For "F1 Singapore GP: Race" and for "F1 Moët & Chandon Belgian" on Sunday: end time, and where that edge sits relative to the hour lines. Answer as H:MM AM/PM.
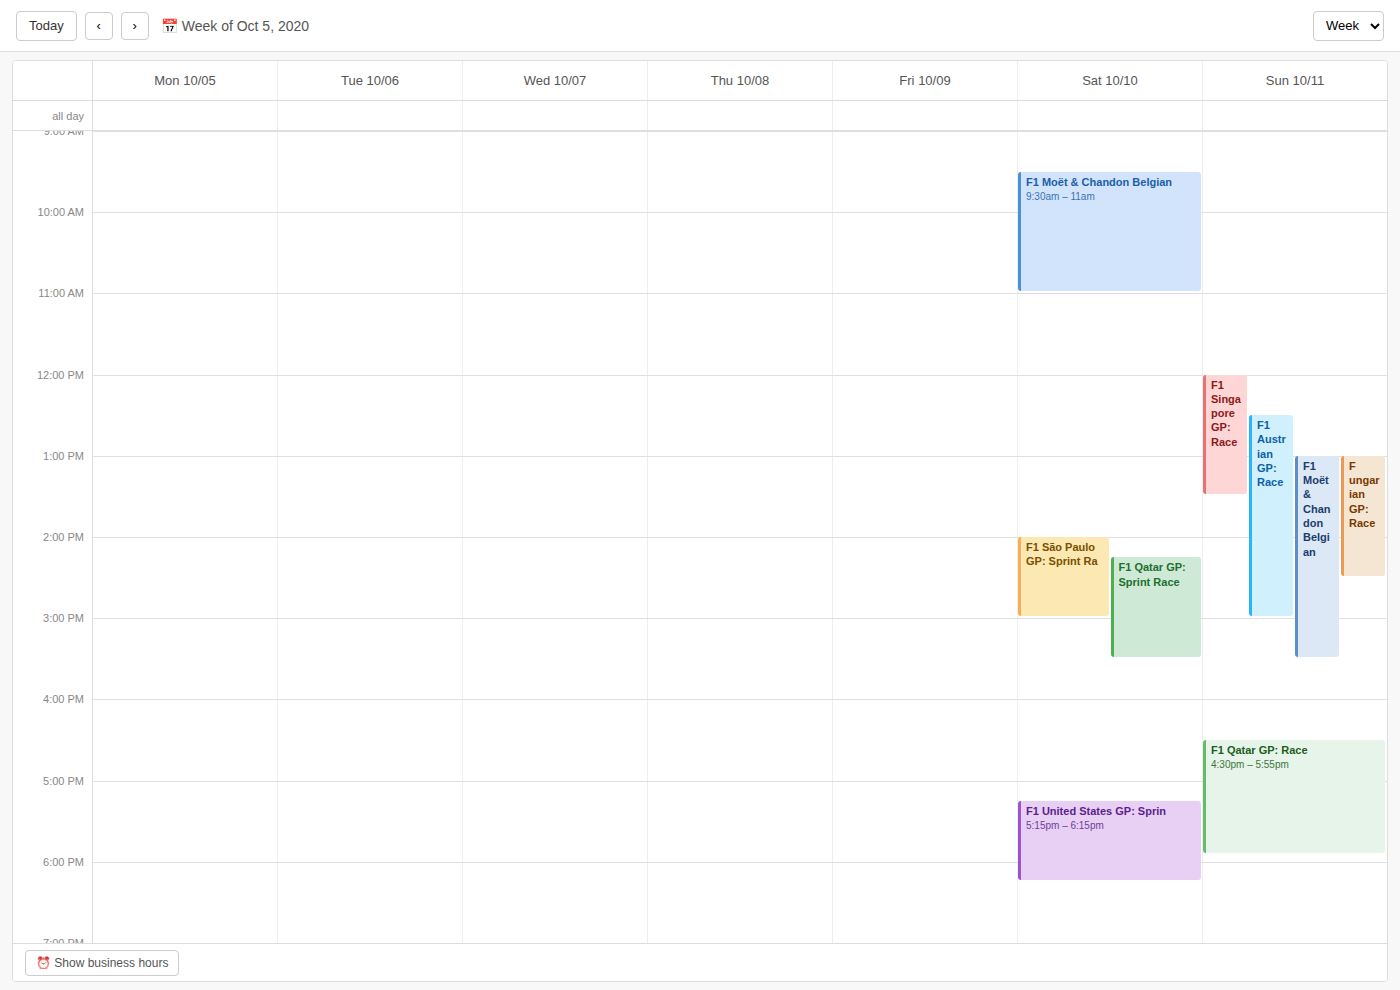
"F1 Singapore GP: Race": 1:30 PM, halfway between the 1 PM and 2 PM lines. "F1 Moët & Chandon Belgian": 3:30 PM, halfway between the 3 PM and 4 PM lines.